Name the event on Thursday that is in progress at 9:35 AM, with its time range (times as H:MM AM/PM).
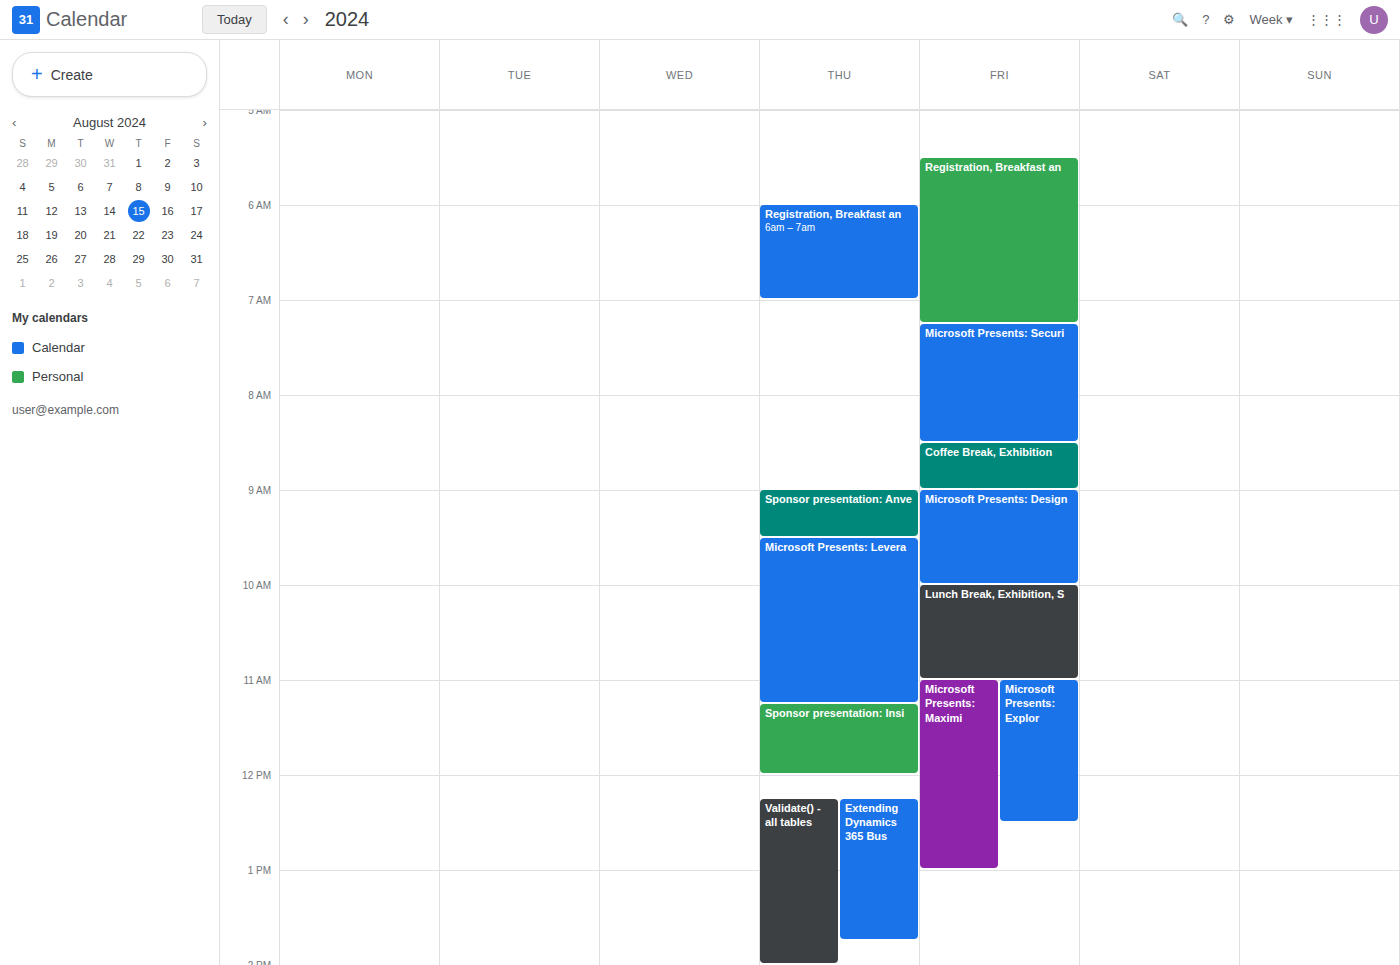
"Microsoft Presents: Levera", 9:30 AM to 11:15 AM